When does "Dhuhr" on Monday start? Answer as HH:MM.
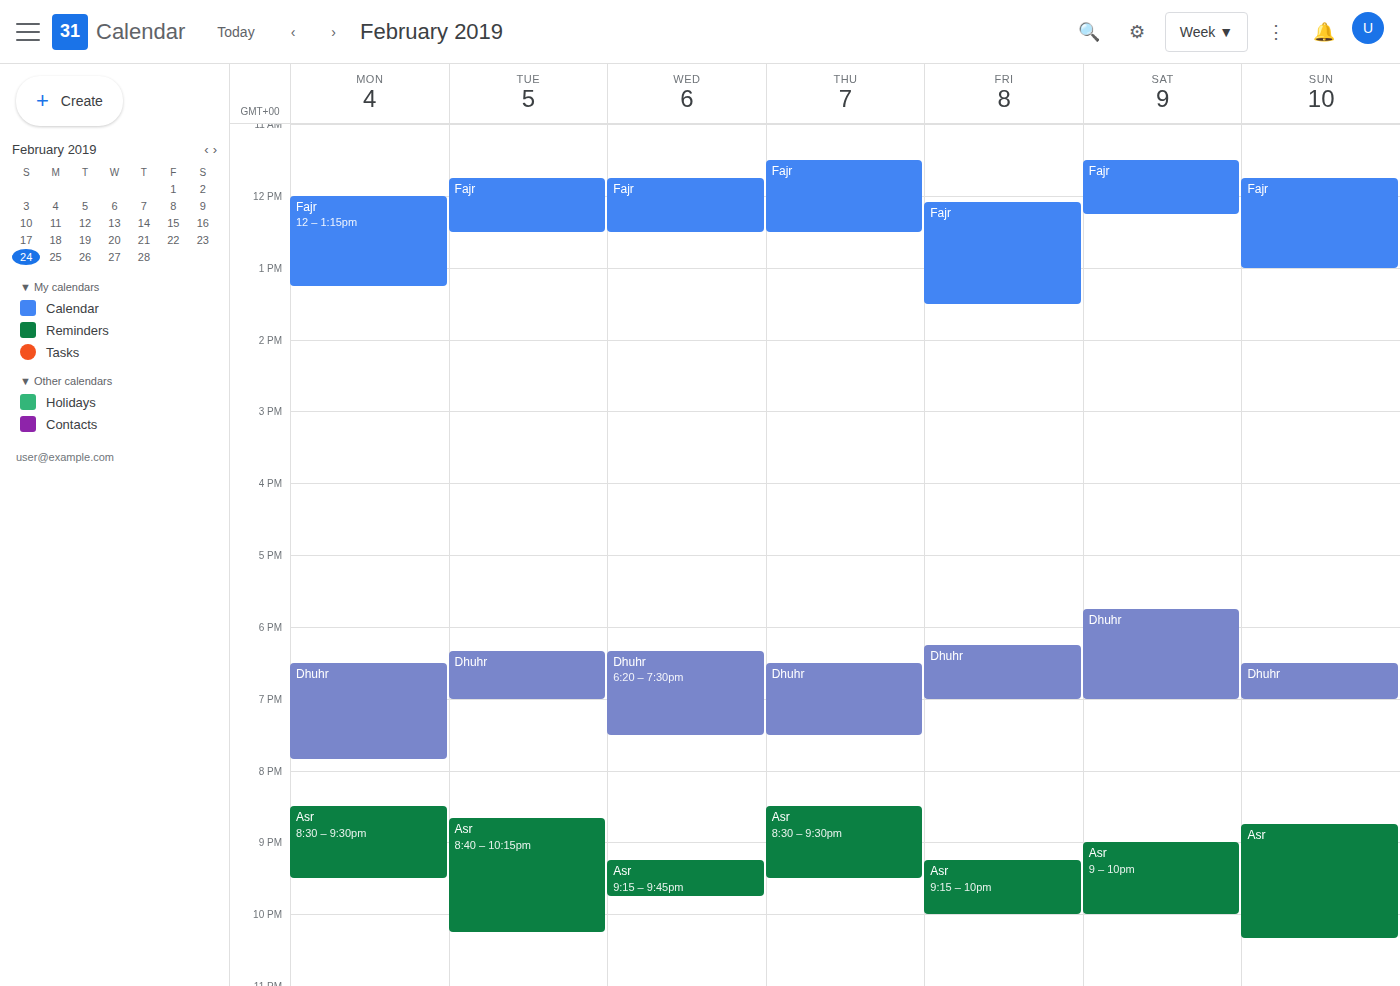
18:30